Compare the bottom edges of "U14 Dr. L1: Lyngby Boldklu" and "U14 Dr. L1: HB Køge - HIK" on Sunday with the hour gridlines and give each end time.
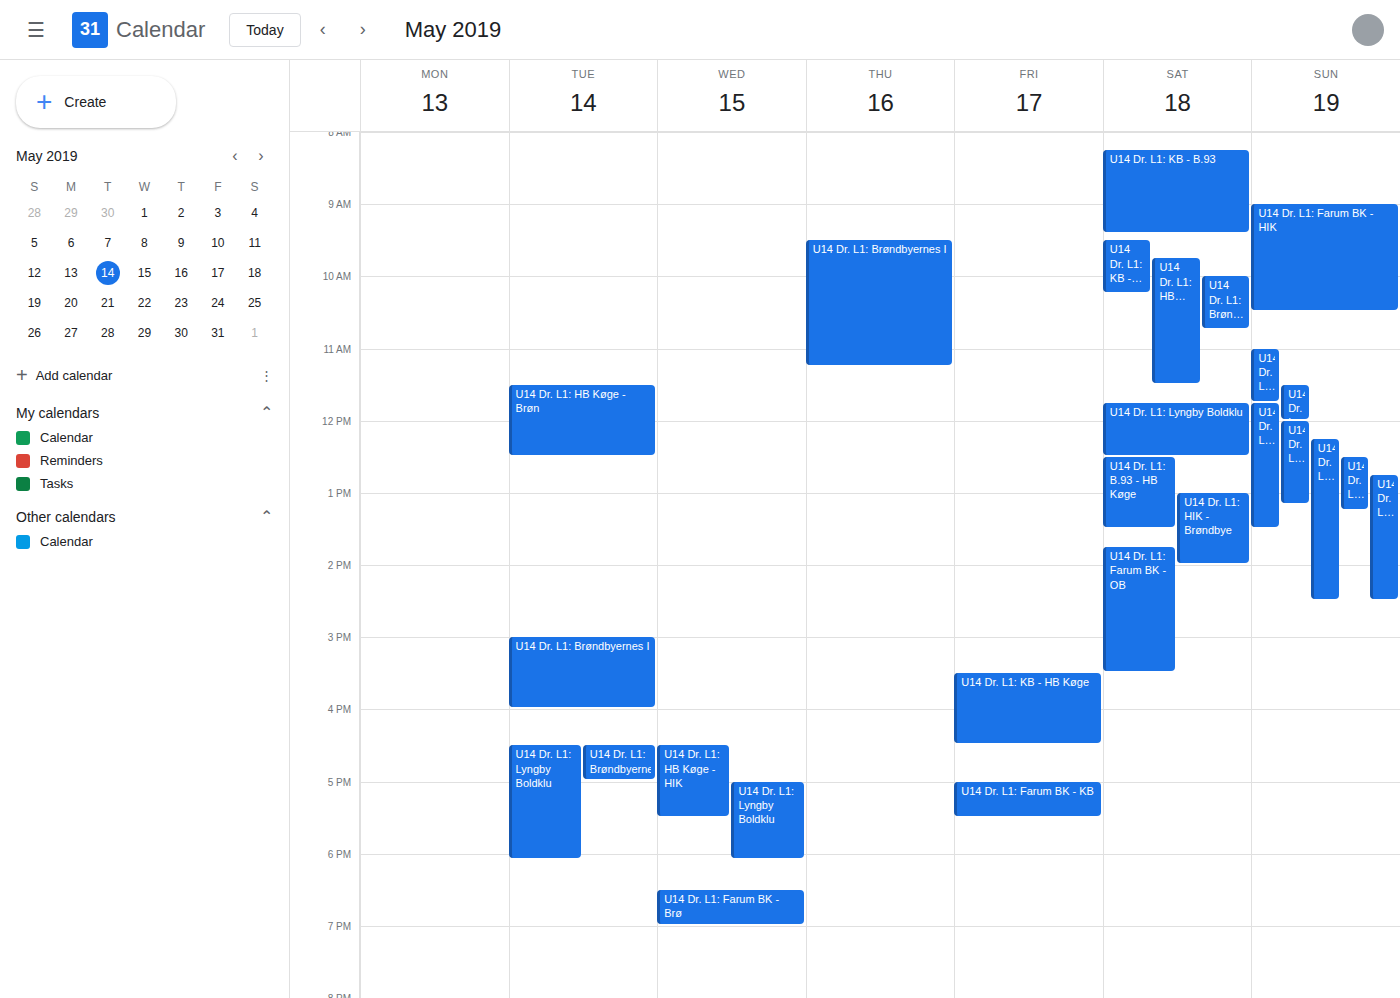
"U14 Dr. L1: Lyngby Boldklu": 2:30 PM, halfway between the 2 PM and 3 PM lines. "U14 Dr. L1: HB Køge - HIK": 1:30 PM, halfway between the 1 PM and 2 PM lines.